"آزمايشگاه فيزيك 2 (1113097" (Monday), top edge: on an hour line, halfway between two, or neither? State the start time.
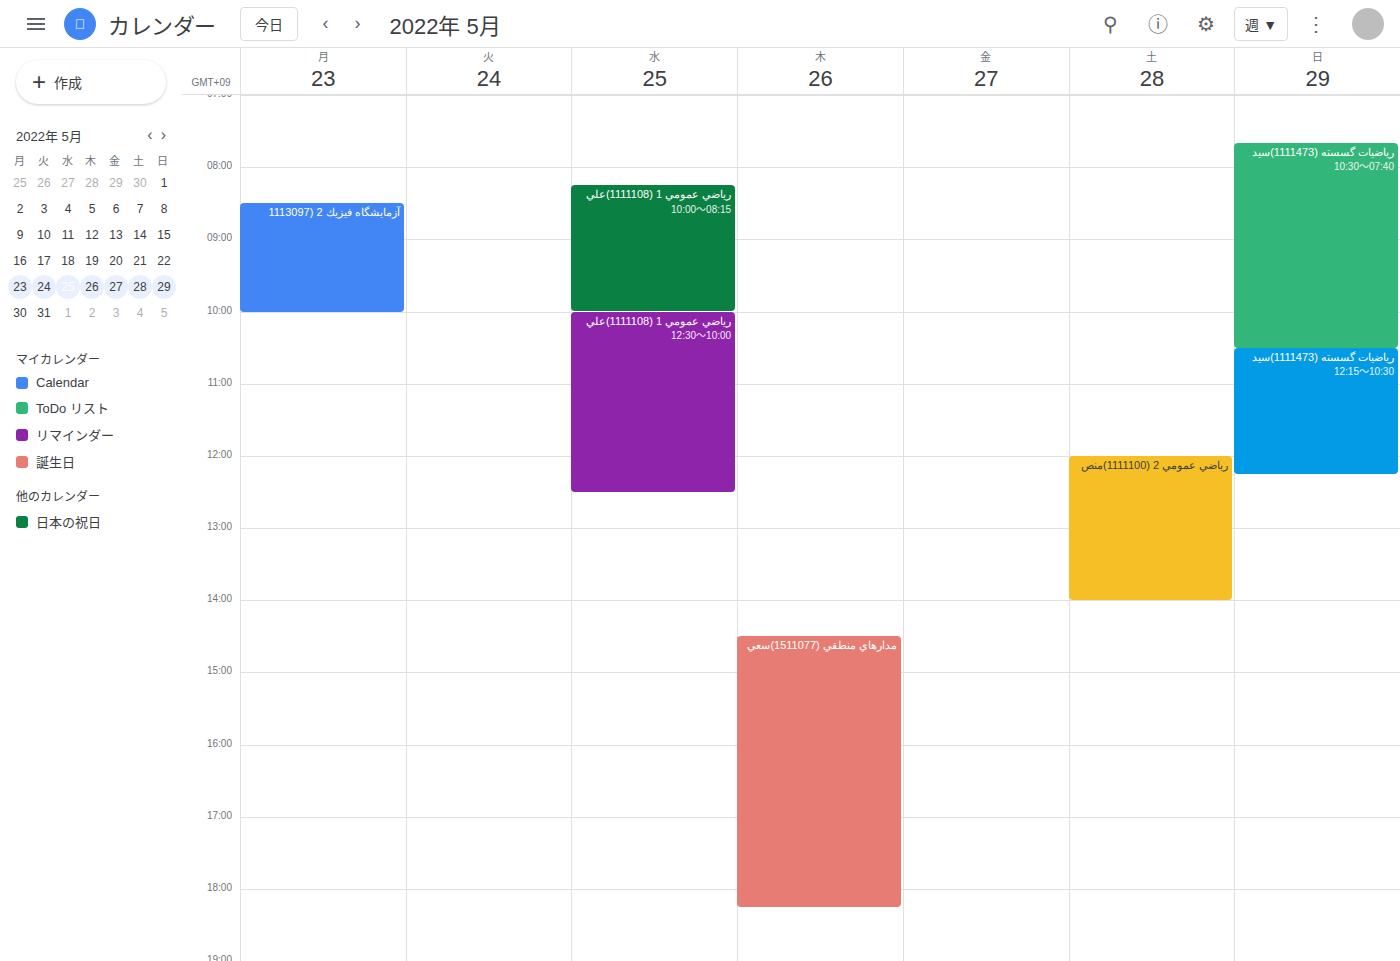
08:30 -- halfway between the 08:00 and 09:00 lines.